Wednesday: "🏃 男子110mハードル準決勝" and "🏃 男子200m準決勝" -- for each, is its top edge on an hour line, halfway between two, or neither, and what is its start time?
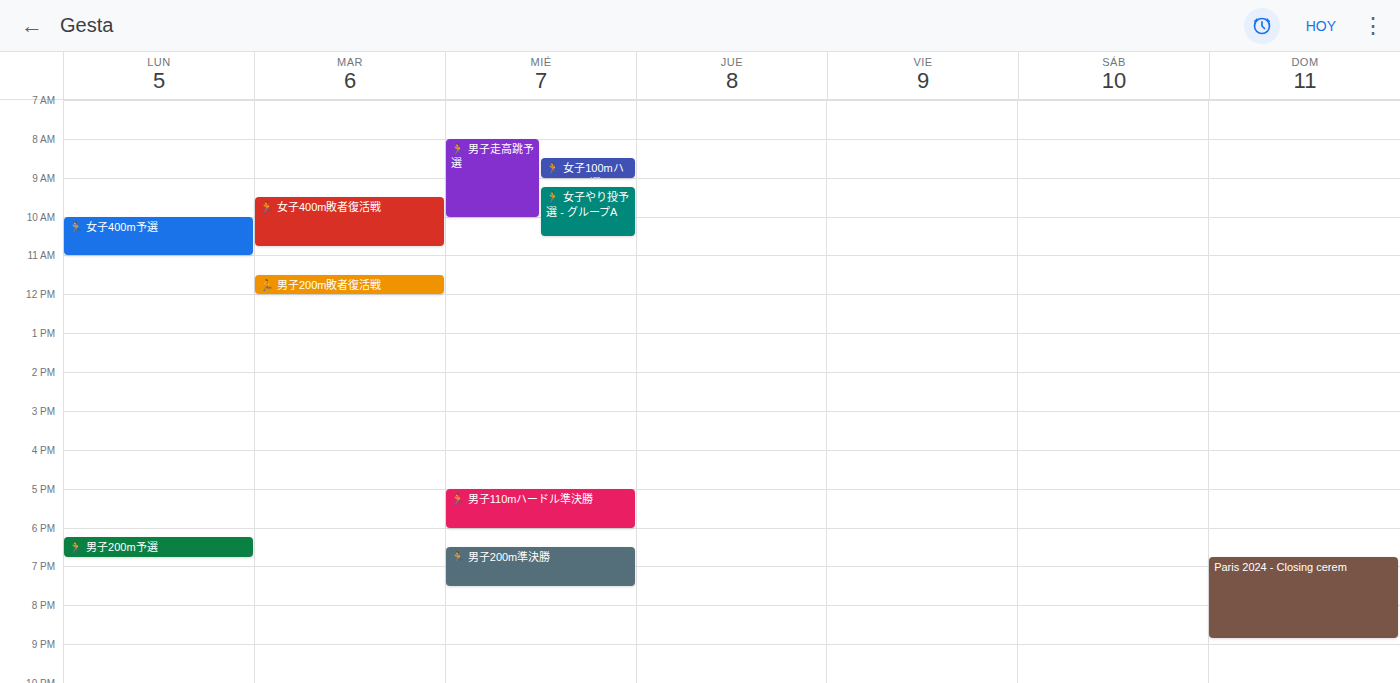
"🏃 男子110mハードル準決勝": 5:00 PM, exactly on the 5 PM line. "🏃 男子200m準決勝": 6:30 PM, halfway between the 6 PM and 7 PM lines.